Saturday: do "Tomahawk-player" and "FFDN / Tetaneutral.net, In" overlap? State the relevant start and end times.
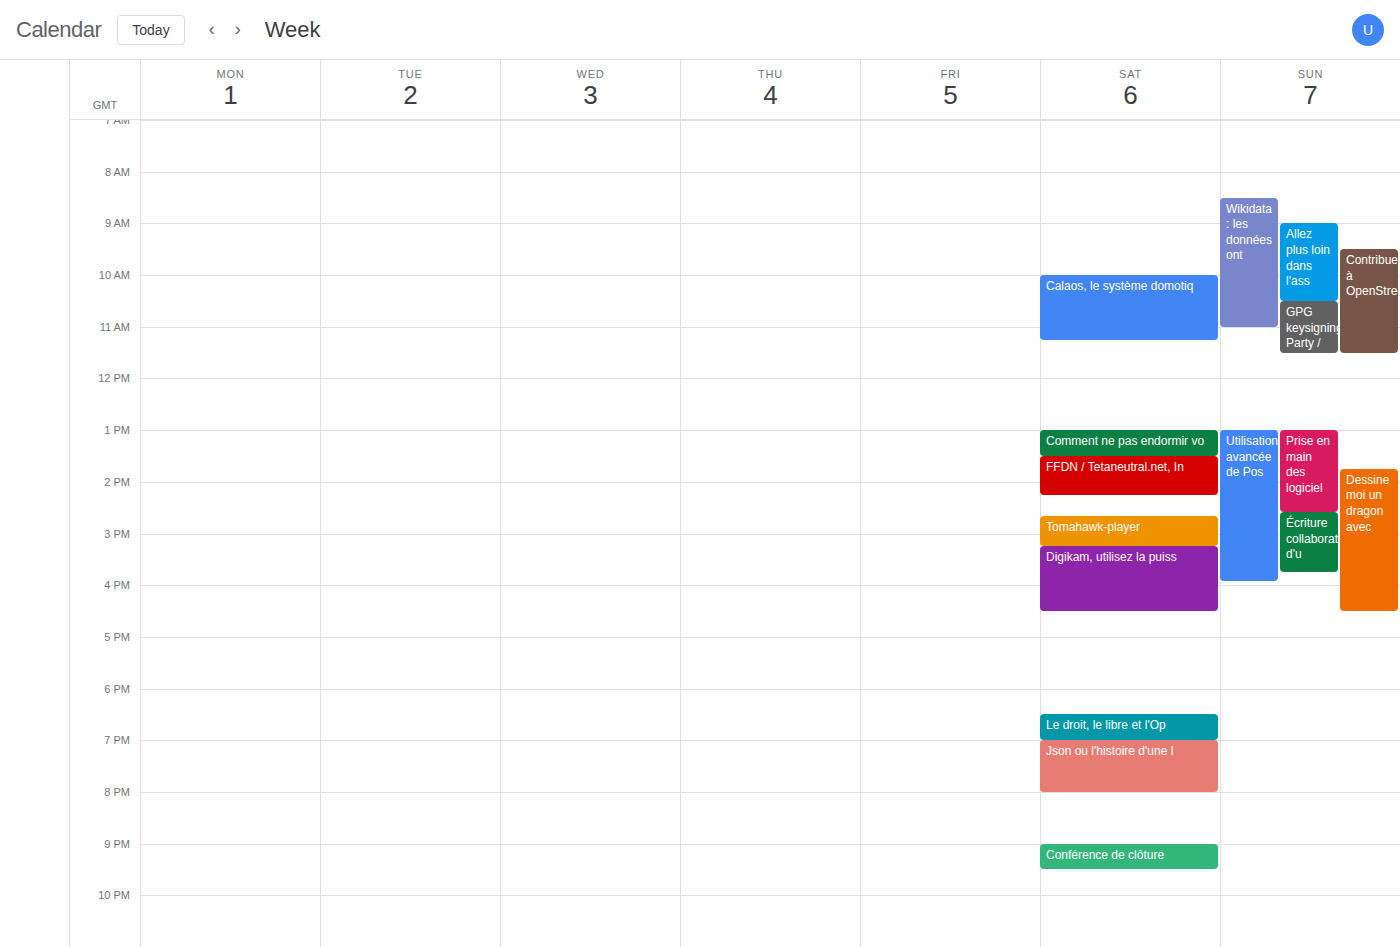
"FFDN / Tetaneutral.net, In" ends at 2:15 PM and "Tomahawk-player" starts at 2:40 PM -- no overlap.